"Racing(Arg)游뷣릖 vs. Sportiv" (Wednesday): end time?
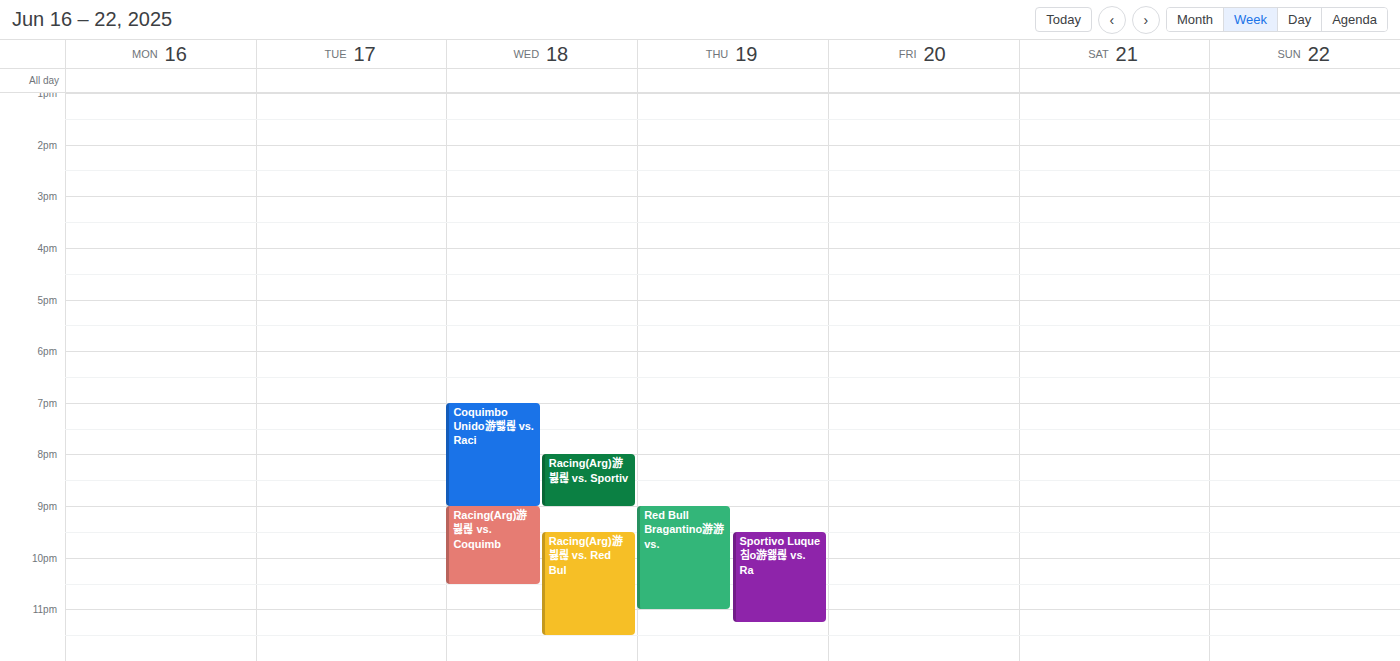
9:00 PM